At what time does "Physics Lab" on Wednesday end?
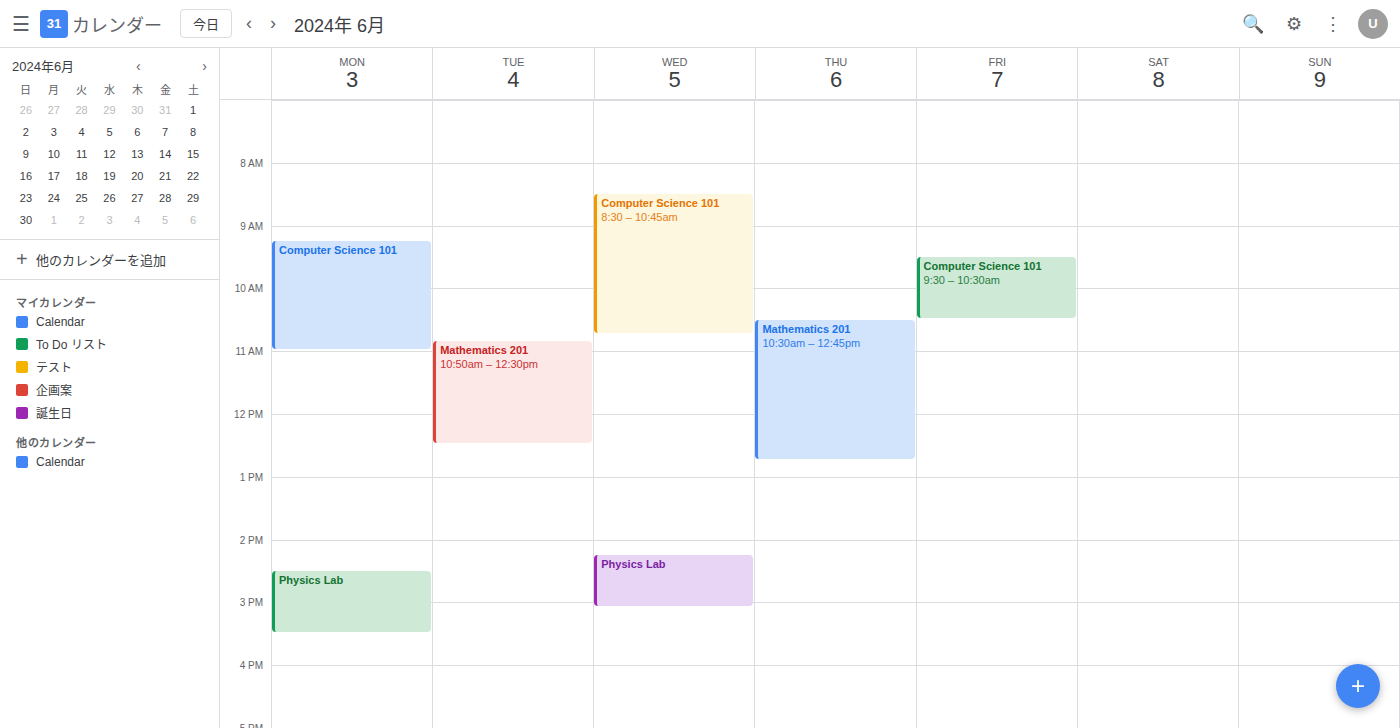
15:05